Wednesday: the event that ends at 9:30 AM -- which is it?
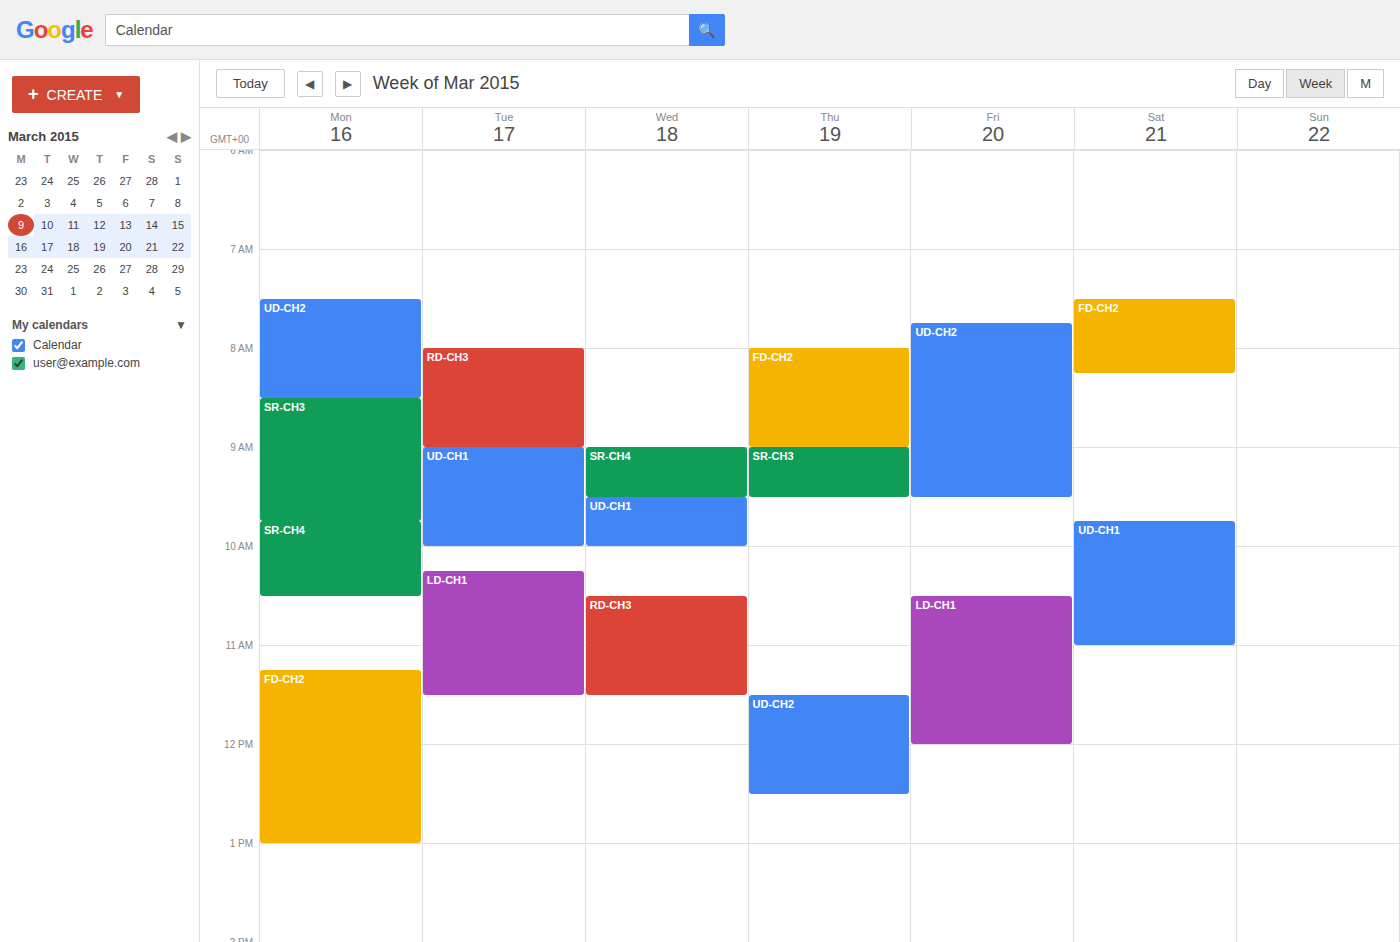
"SR-CH4"